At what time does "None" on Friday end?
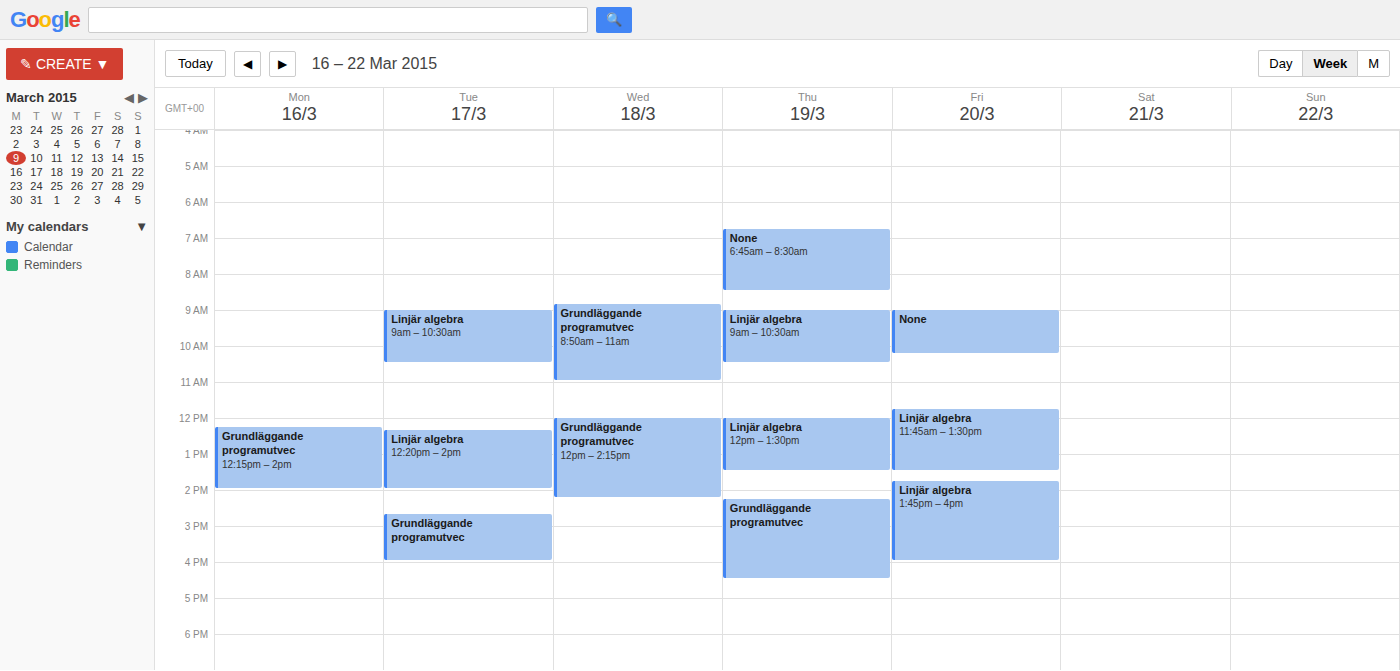
10:15 AM